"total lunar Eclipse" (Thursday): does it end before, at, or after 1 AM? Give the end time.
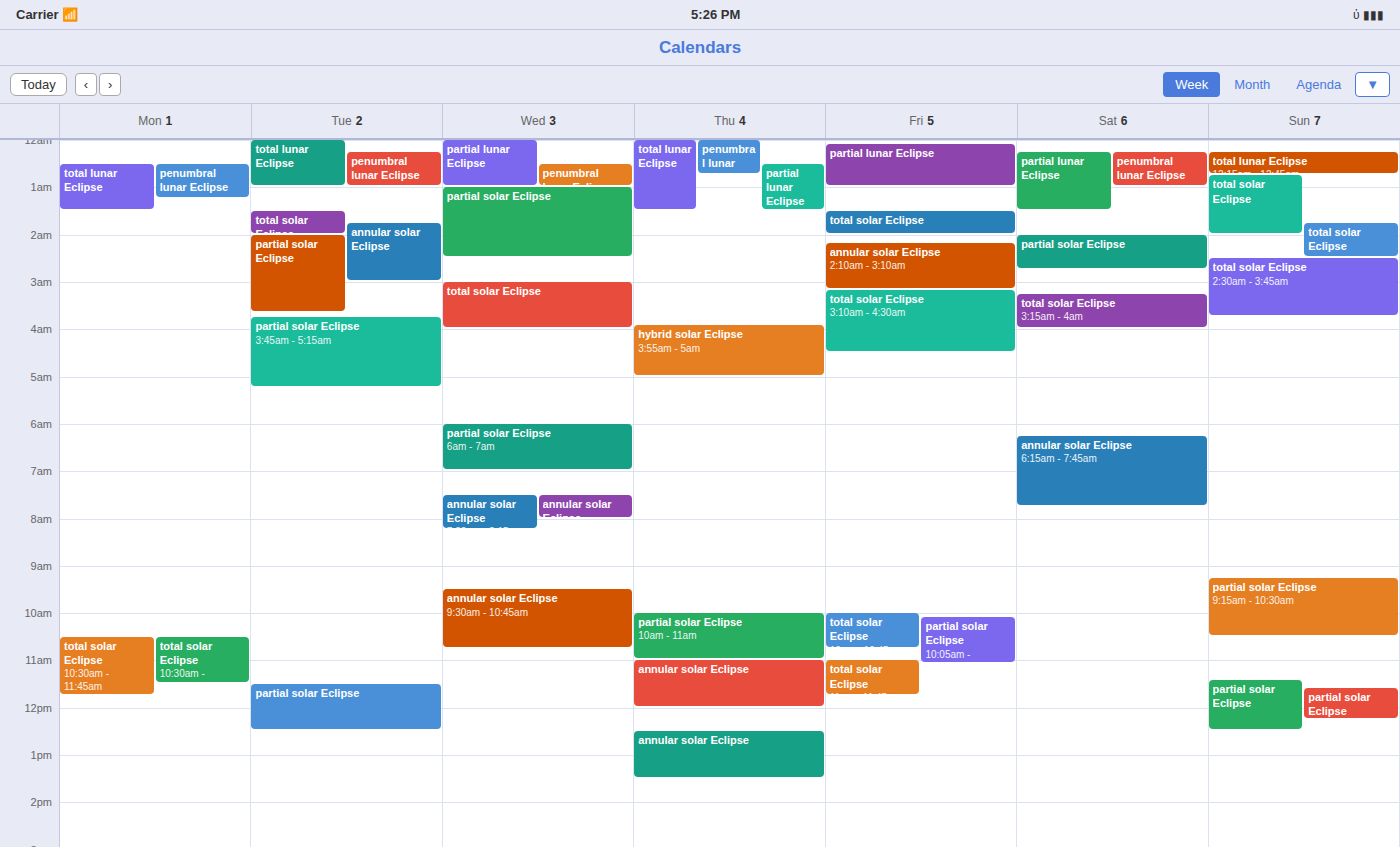
1:30 AM -- after 1 AM, 30 minutes below the 1 AM line.